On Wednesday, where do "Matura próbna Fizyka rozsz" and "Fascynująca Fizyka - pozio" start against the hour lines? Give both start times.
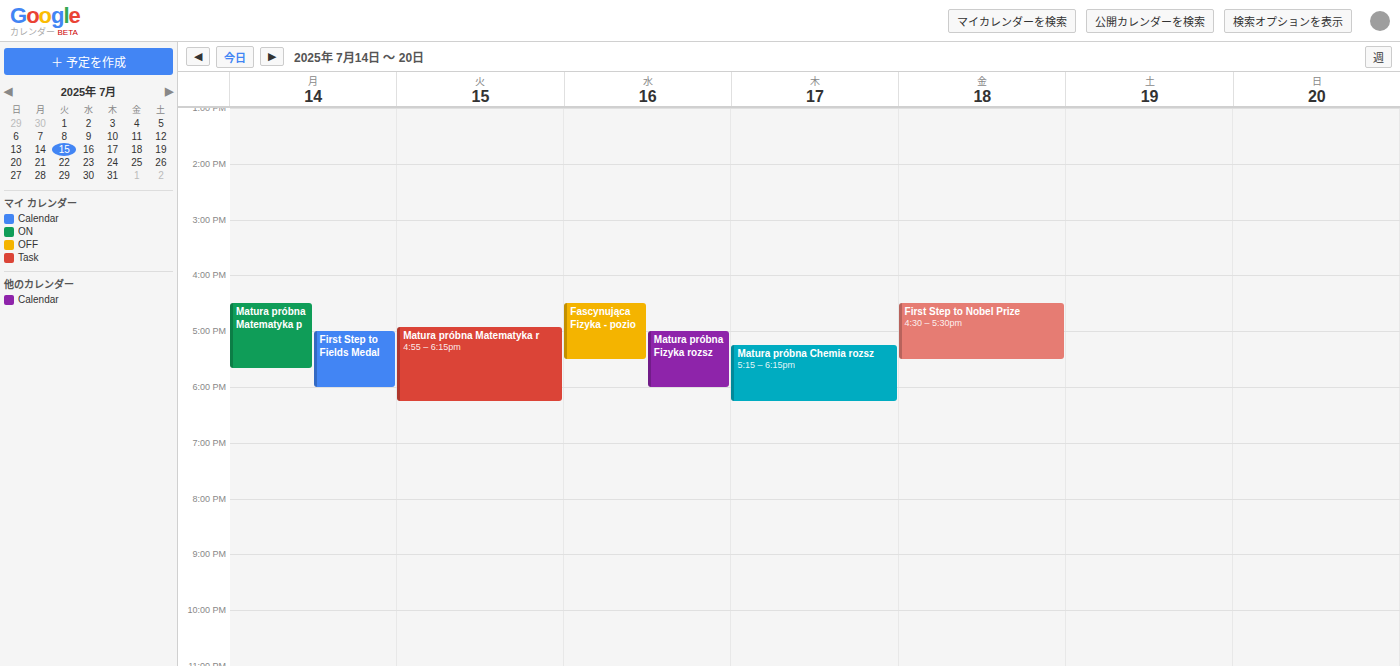
"Matura próbna Fizyka rozsz": 17:00, exactly on the 17:00 line. "Fascynująca Fizyka - pozio": 16:30, halfway between the 16:00 and 17:00 lines.